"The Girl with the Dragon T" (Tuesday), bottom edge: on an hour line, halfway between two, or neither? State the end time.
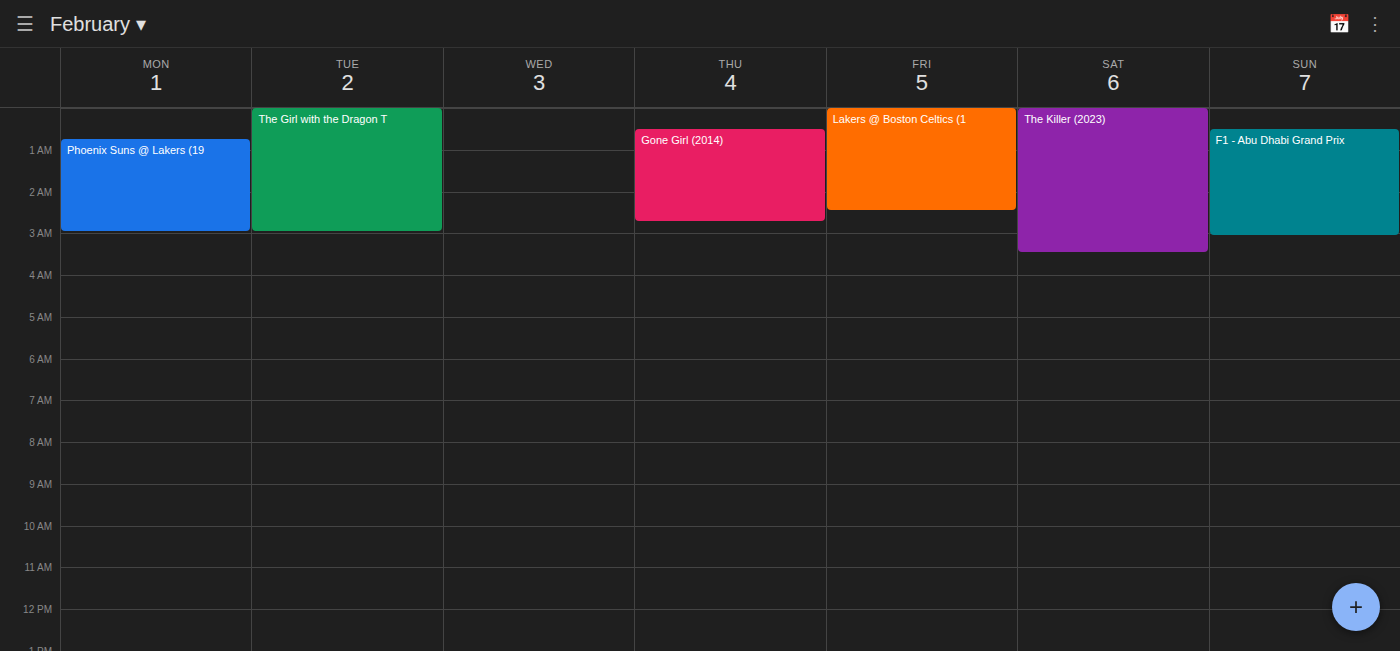
03:00 -- exactly on the 03:00 line.